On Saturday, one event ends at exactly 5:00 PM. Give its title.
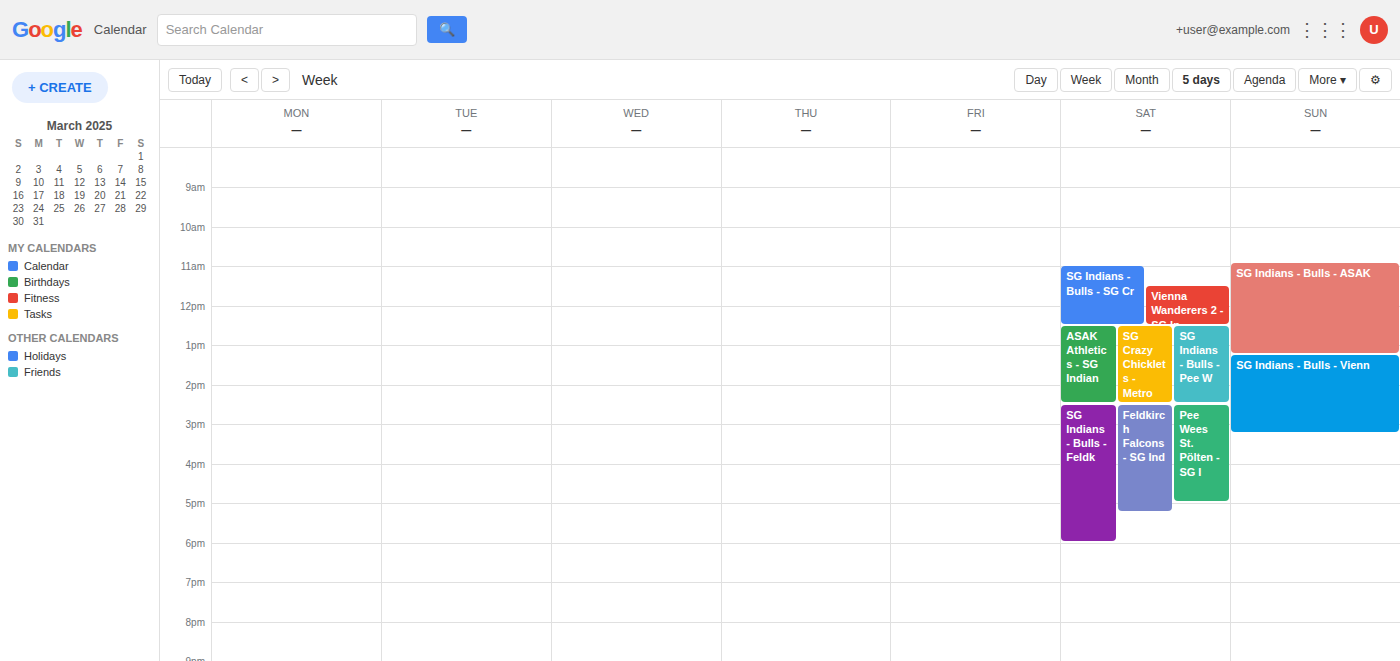
"Pee Wees St. Pölten - SG I"